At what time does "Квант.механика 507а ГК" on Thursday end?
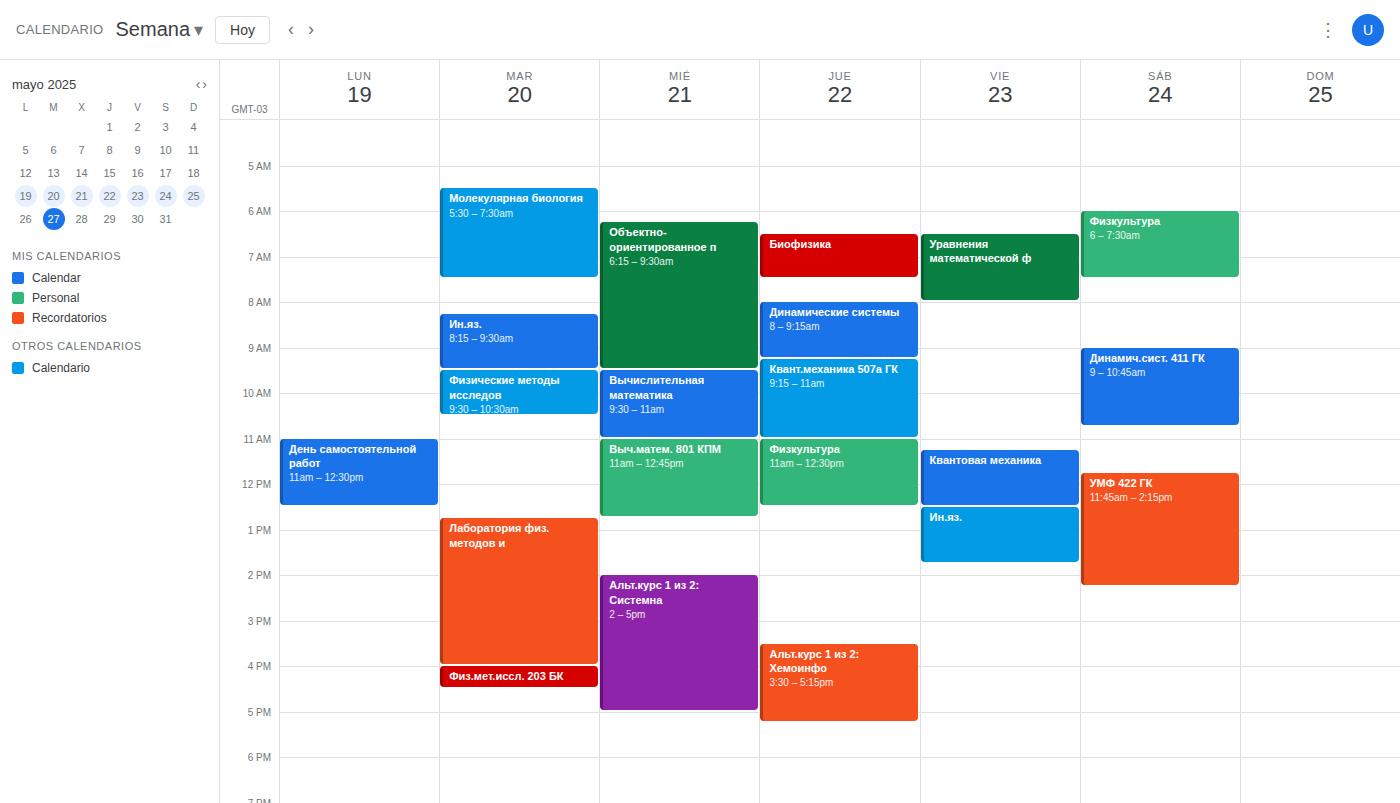
11:00 AM